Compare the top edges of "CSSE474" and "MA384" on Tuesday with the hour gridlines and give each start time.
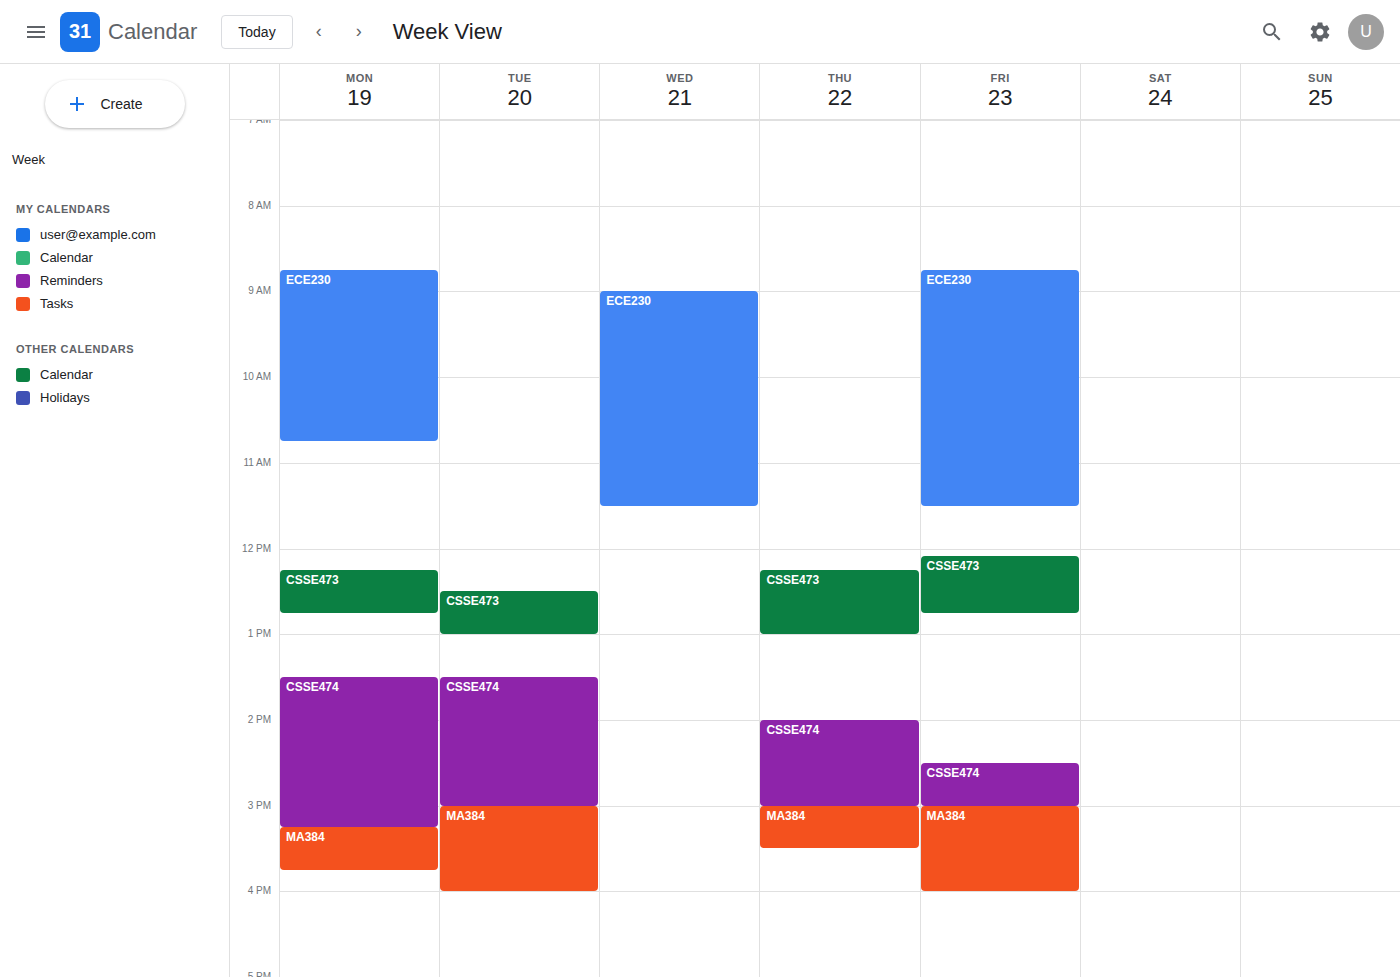
"CSSE474": 1:30 PM, halfway between the 1 PM and 2 PM lines. "MA384": 3:00 PM, exactly on the 3 PM line.